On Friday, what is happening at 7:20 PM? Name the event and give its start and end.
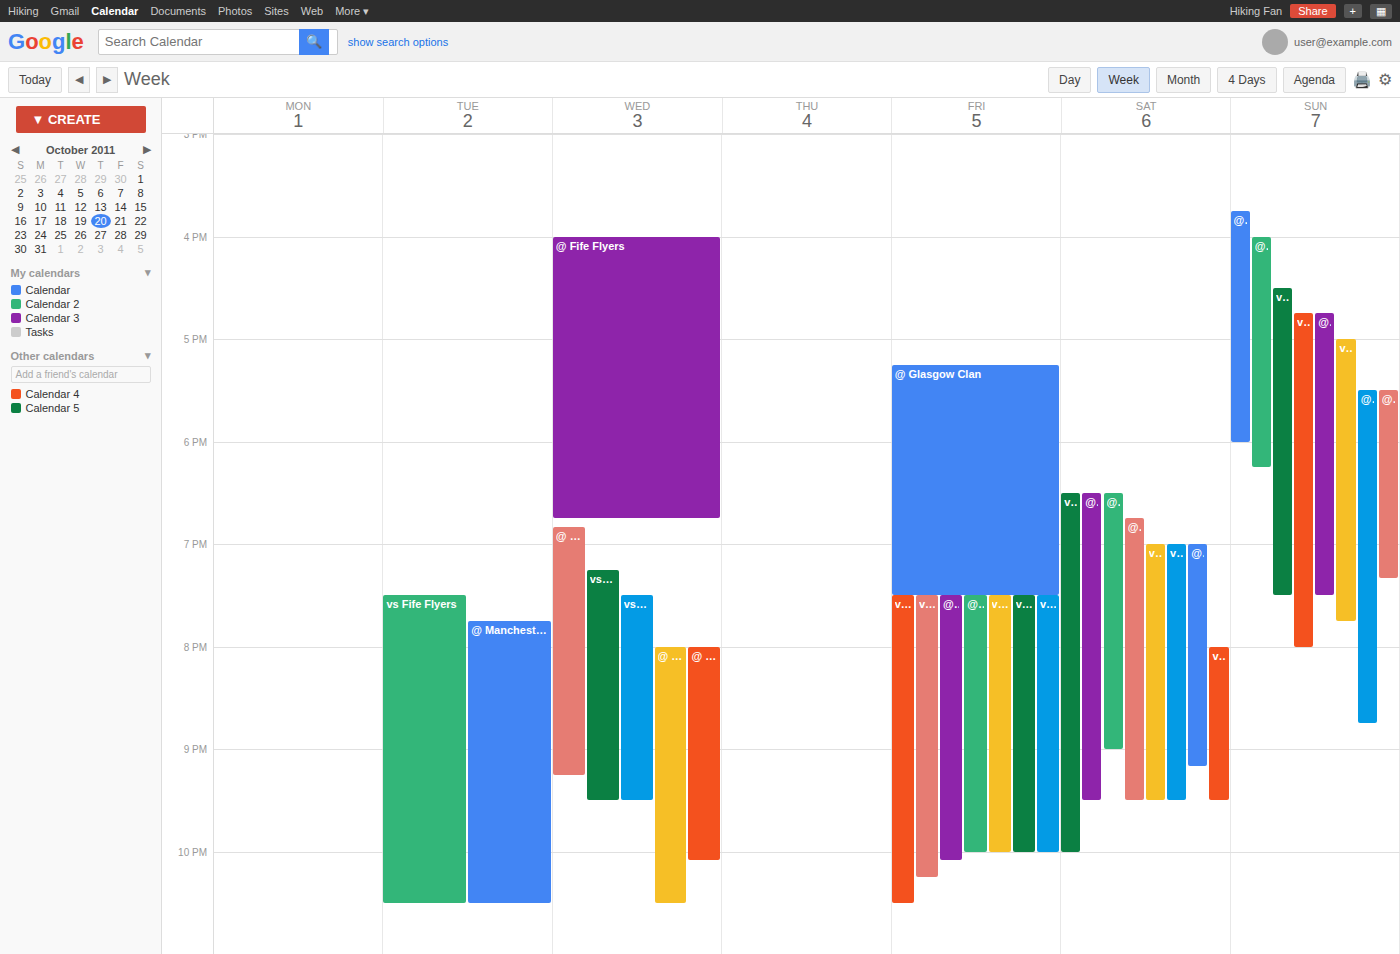
"@ Glasgow Clan", 5:15 PM to 7:30 PM